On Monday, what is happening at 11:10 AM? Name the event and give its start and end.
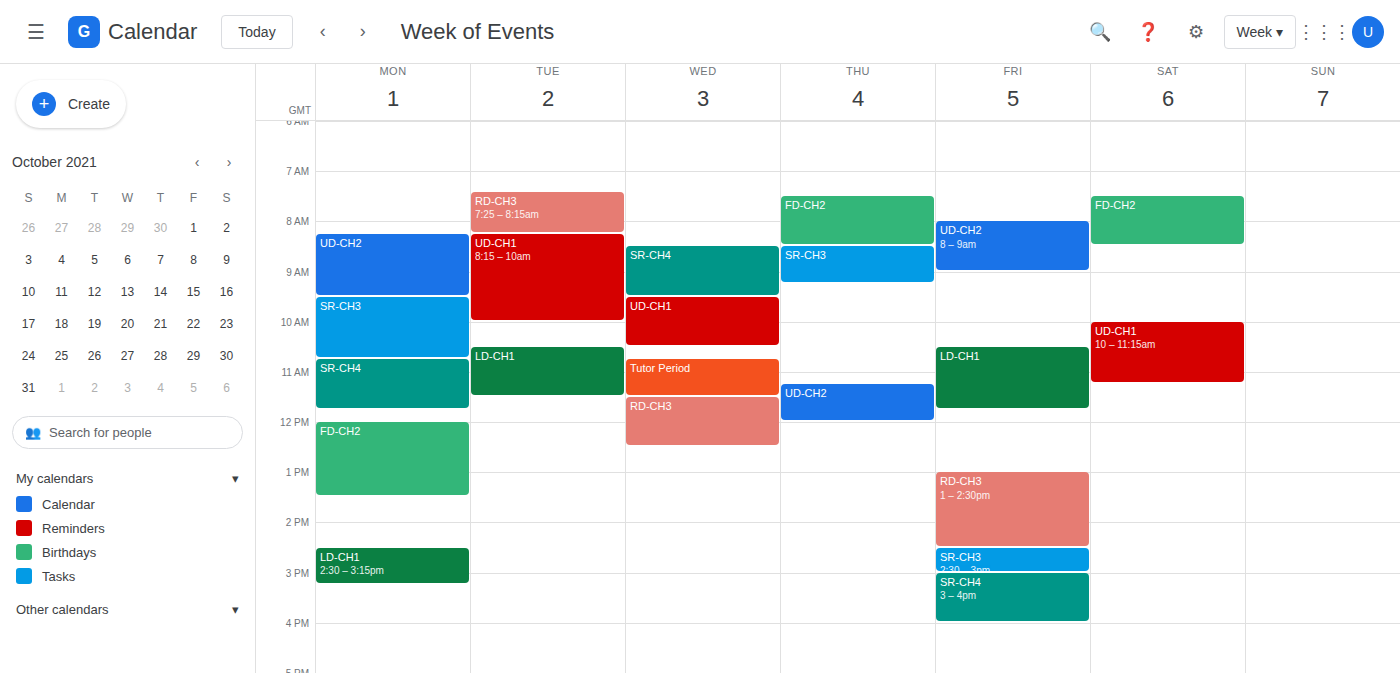
"SR-CH4", 10:45 AM to 11:45 AM